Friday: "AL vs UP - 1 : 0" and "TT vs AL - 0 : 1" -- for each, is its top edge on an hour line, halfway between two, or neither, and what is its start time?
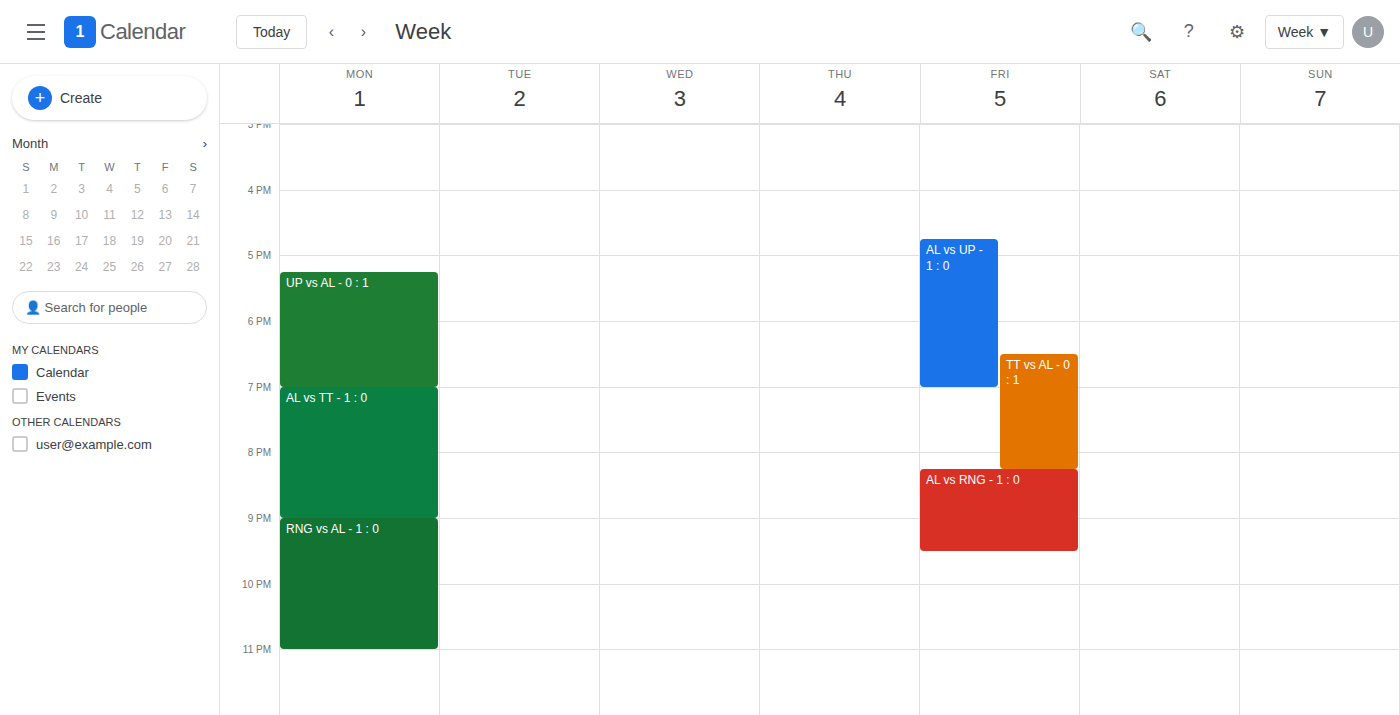
"AL vs UP - 1 : 0": 4:45 PM, neither: three quarters of the way from the 4 PM line to the 5 PM line. "TT vs AL - 0 : 1": 6:30 PM, halfway between the 6 PM and 7 PM lines.